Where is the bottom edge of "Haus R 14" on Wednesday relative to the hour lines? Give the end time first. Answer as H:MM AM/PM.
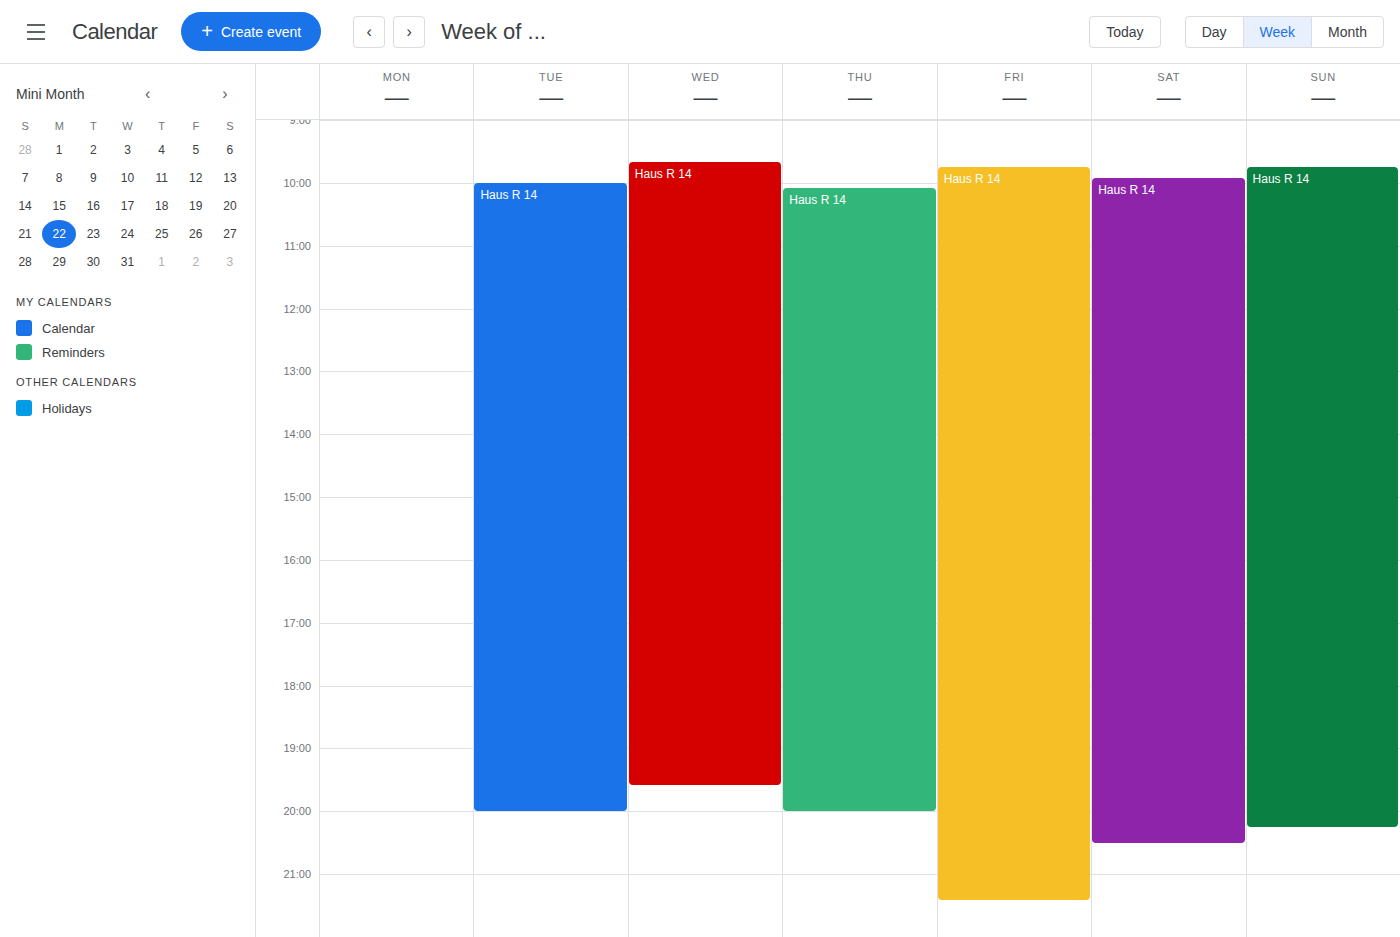
7:35 PM -- neither: 35 minutes below the 7 PM line and 25 minutes above the 8 PM line.